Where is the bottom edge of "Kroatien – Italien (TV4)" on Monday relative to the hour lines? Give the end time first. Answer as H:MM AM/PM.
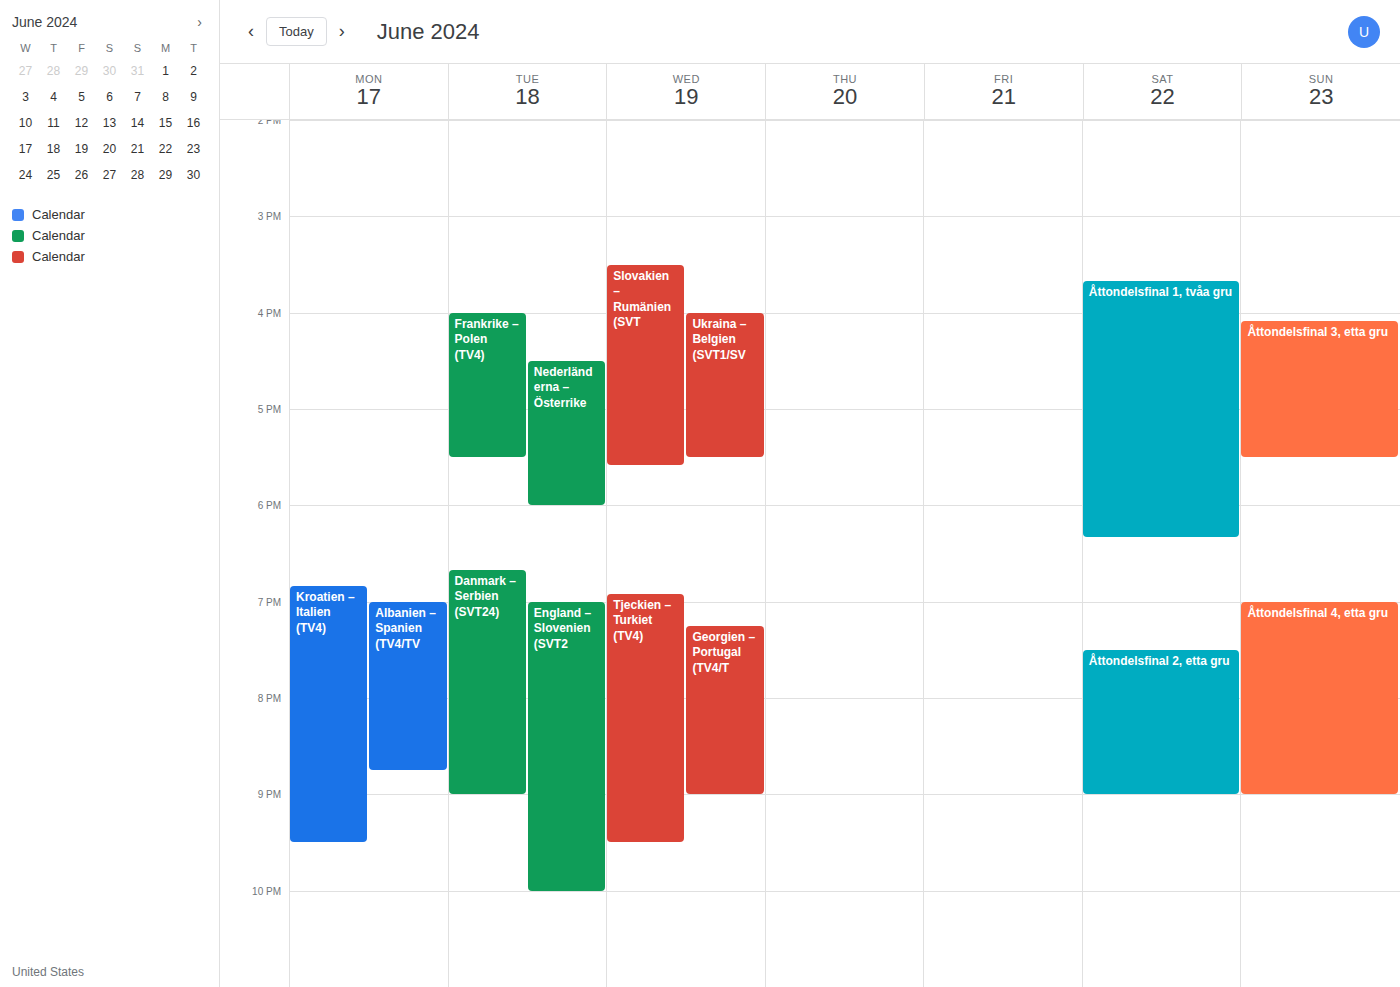
9:30 PM -- halfway between the 9 PM and 10 PM lines.